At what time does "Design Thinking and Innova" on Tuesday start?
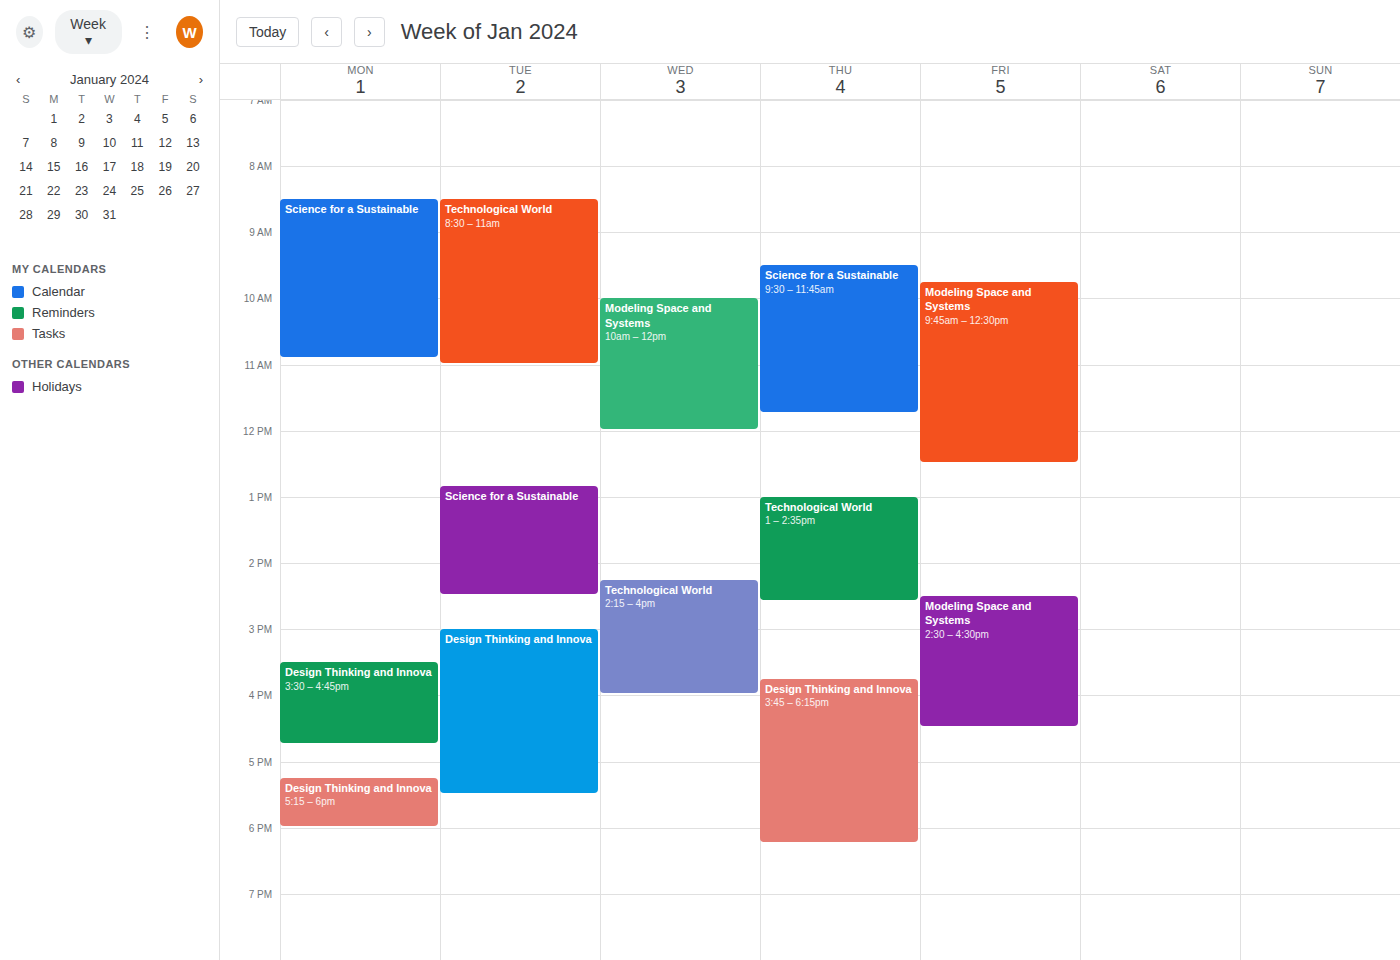
3:00 PM